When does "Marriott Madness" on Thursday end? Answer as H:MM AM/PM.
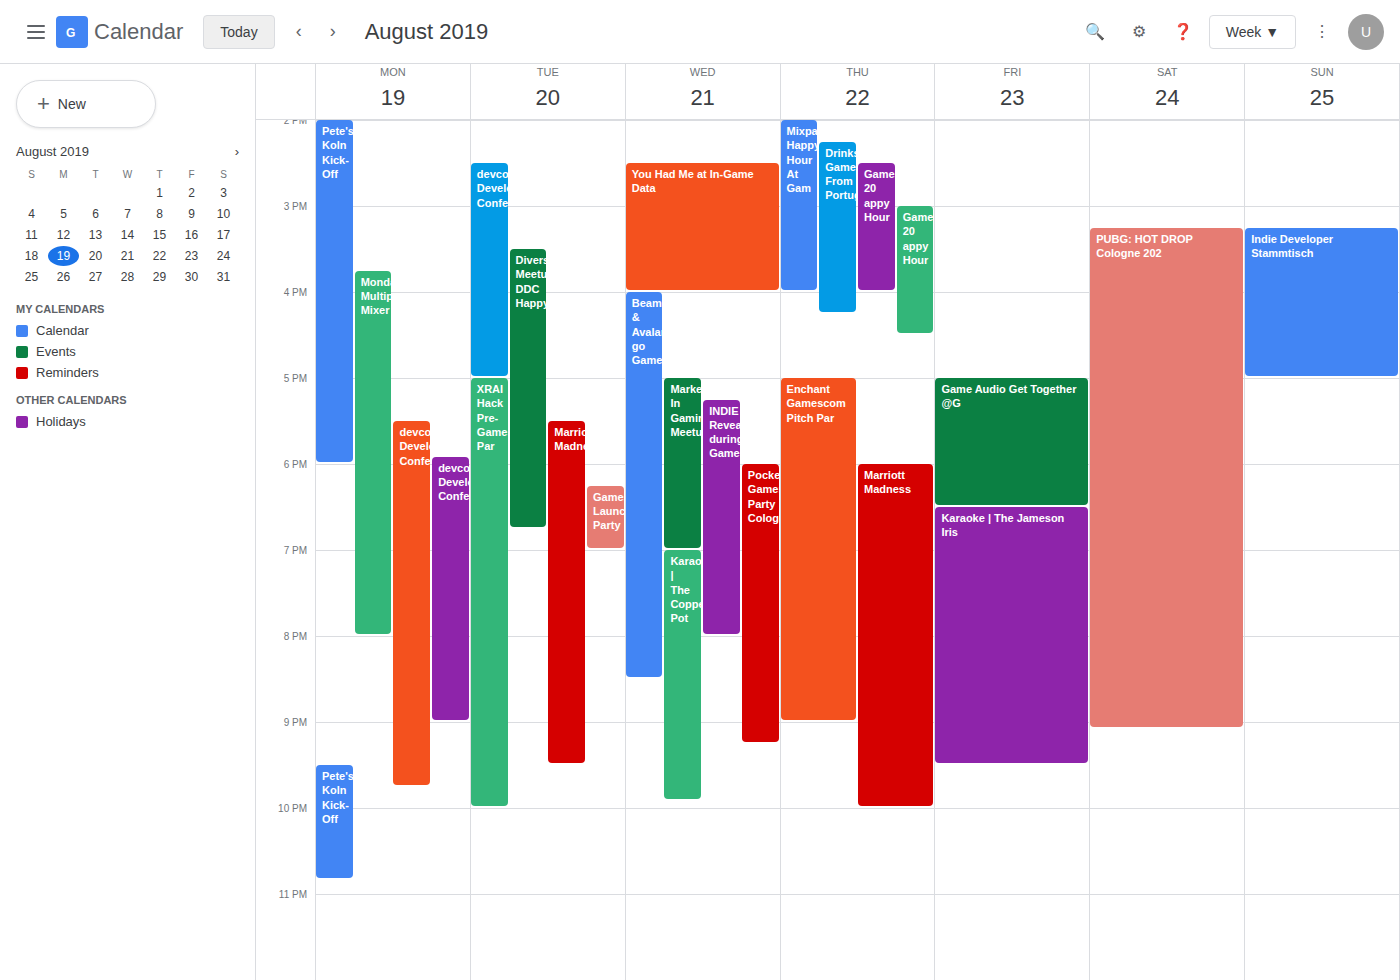
10:00 PM